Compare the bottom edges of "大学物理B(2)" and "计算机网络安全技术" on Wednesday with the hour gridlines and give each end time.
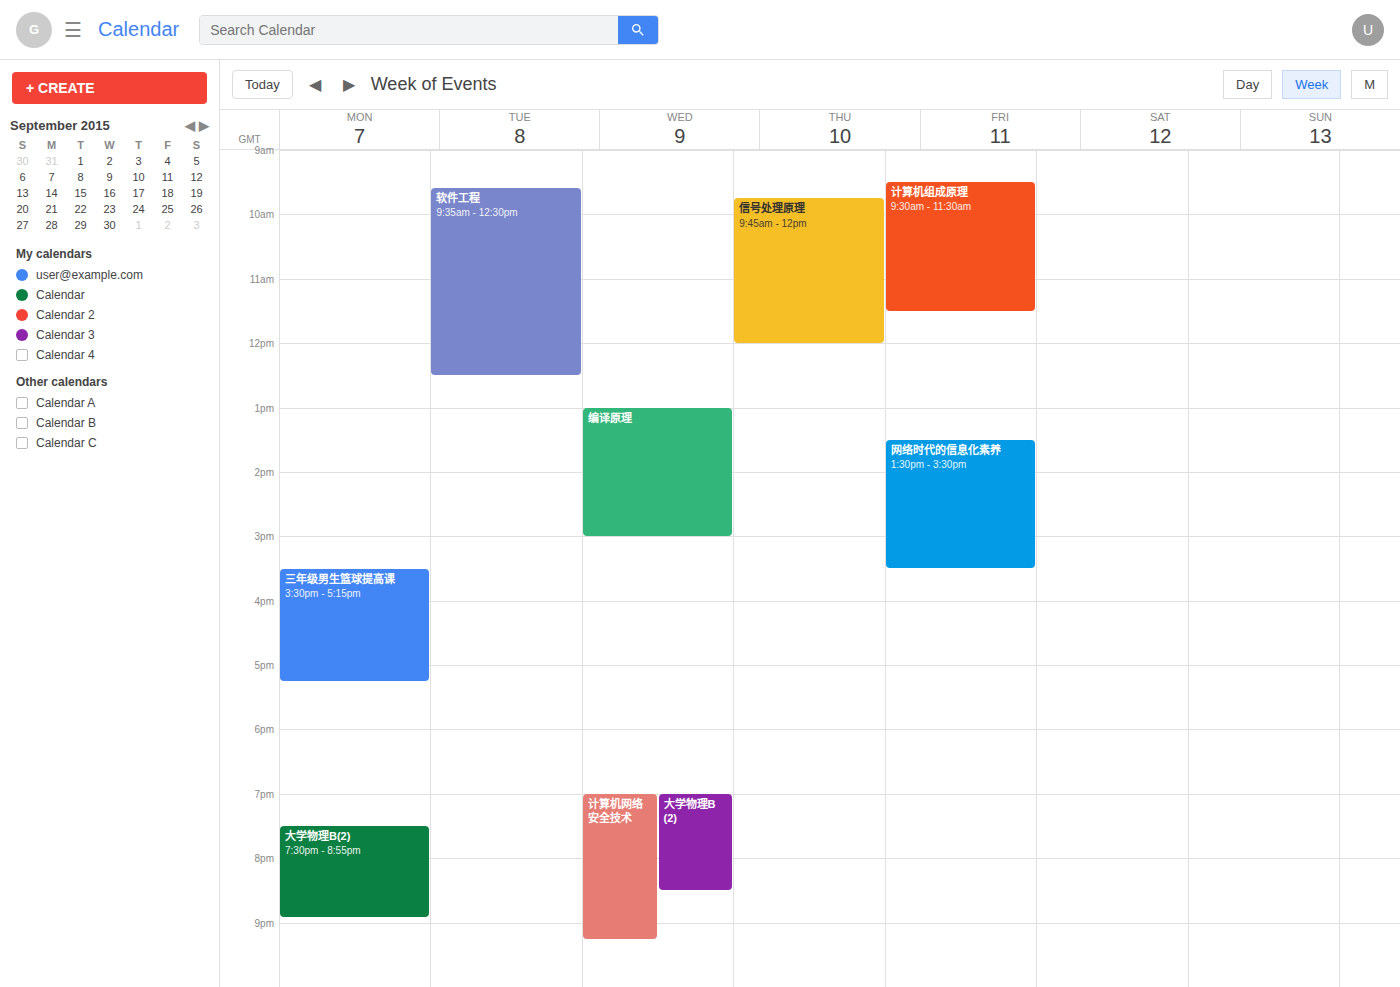
"大学物理B(2)": 8:30 PM, halfway between the 8 PM and 9 PM lines. "计算机网络安全技术": 9:15 PM, neither: a quarter of the way from the 9 PM line to the 10 PM line.